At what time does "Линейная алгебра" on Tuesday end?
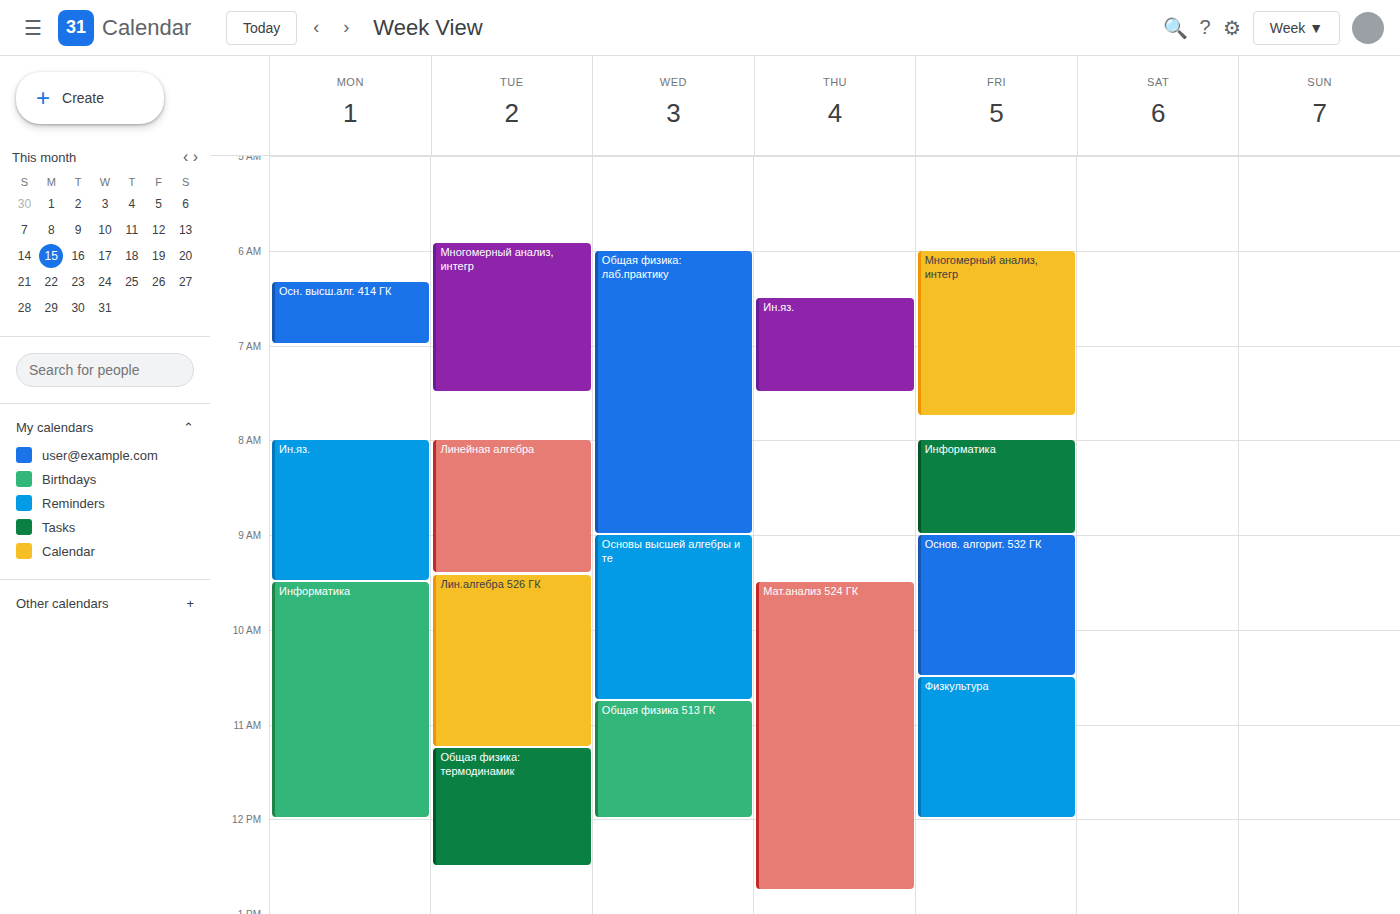
09:25